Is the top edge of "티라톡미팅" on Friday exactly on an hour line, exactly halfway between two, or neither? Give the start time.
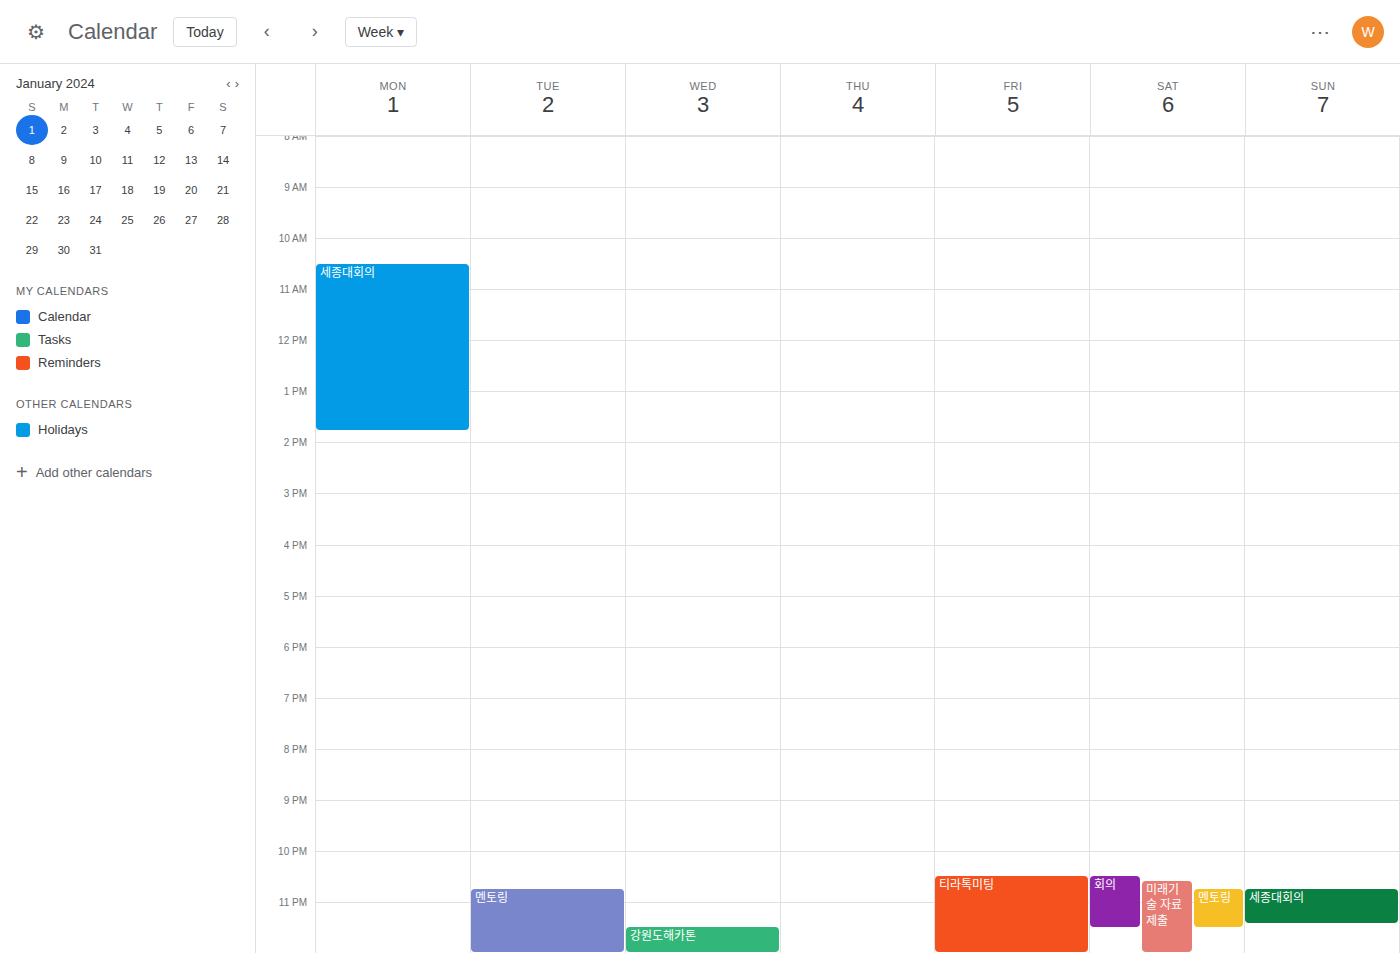
10:30 PM -- halfway between the 10 PM and 11 PM lines.